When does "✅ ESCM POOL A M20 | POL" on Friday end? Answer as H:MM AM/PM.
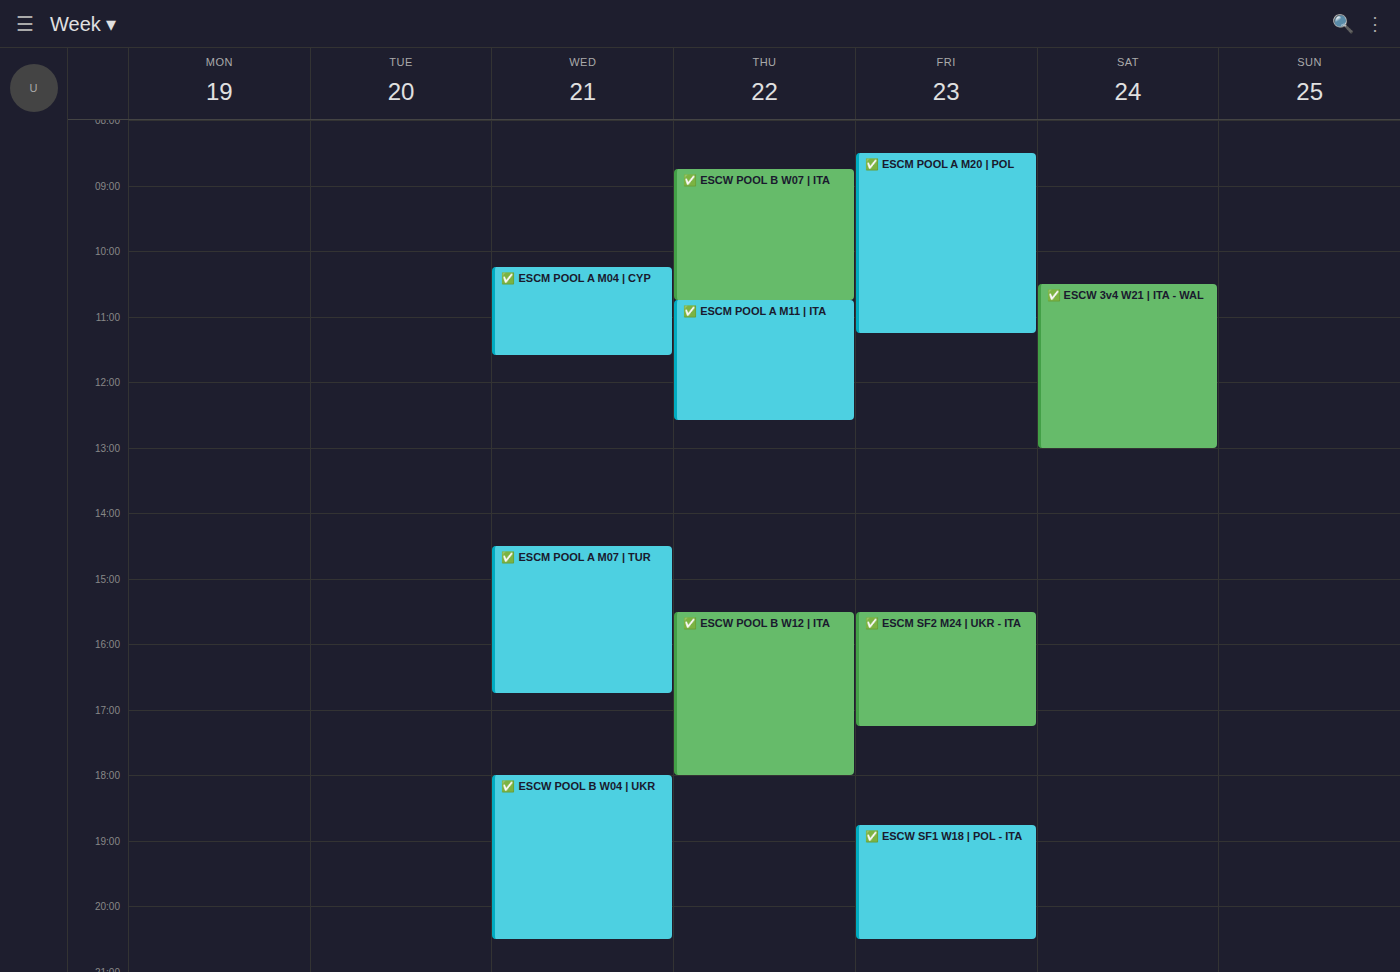
11:15 AM